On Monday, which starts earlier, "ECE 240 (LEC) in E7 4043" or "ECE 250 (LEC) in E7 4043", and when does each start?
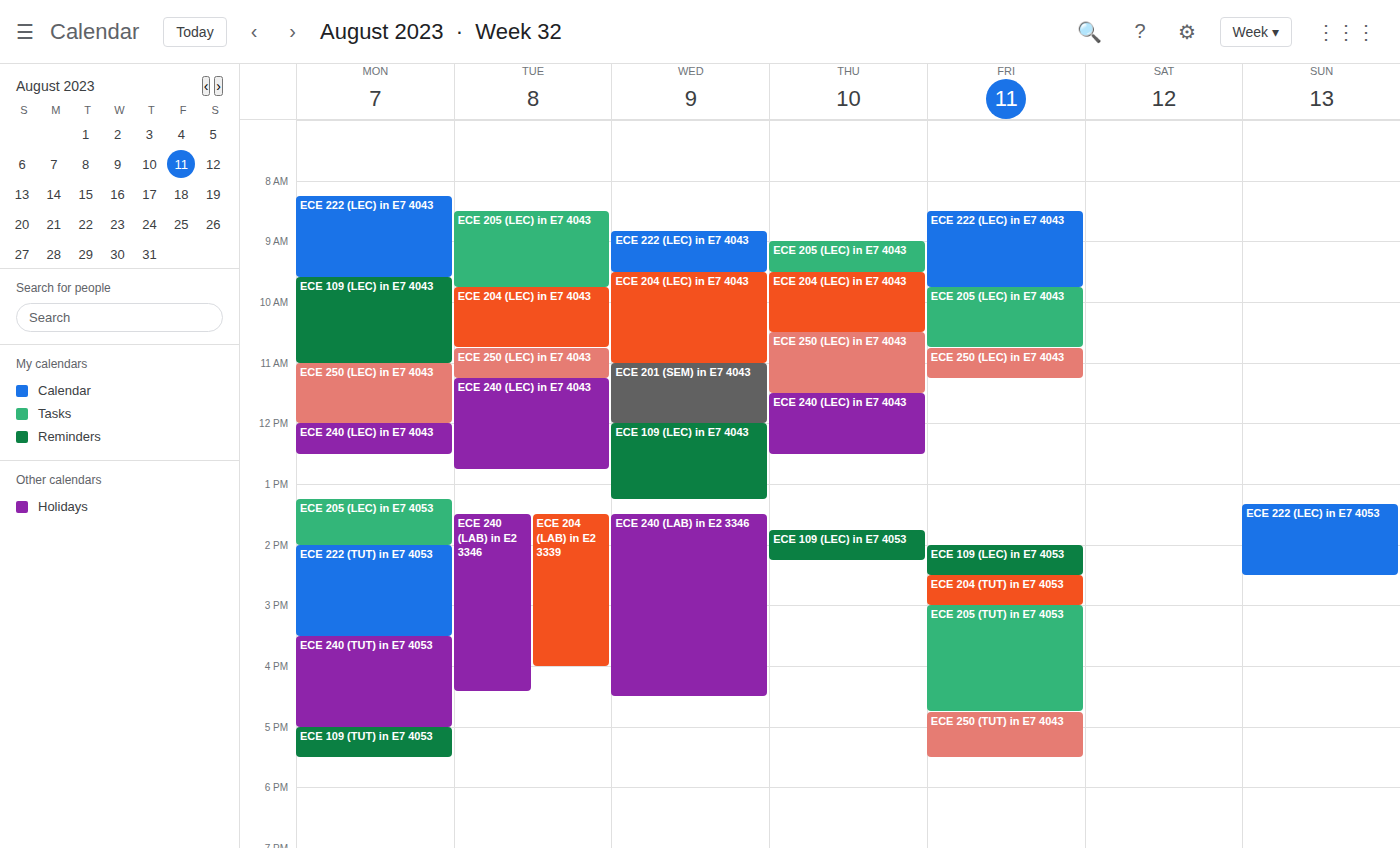
"ECE 250 (LEC) in E7 4043" 11:00 AM; "ECE 240 (LEC) in E7 4043" 12:00 PM.